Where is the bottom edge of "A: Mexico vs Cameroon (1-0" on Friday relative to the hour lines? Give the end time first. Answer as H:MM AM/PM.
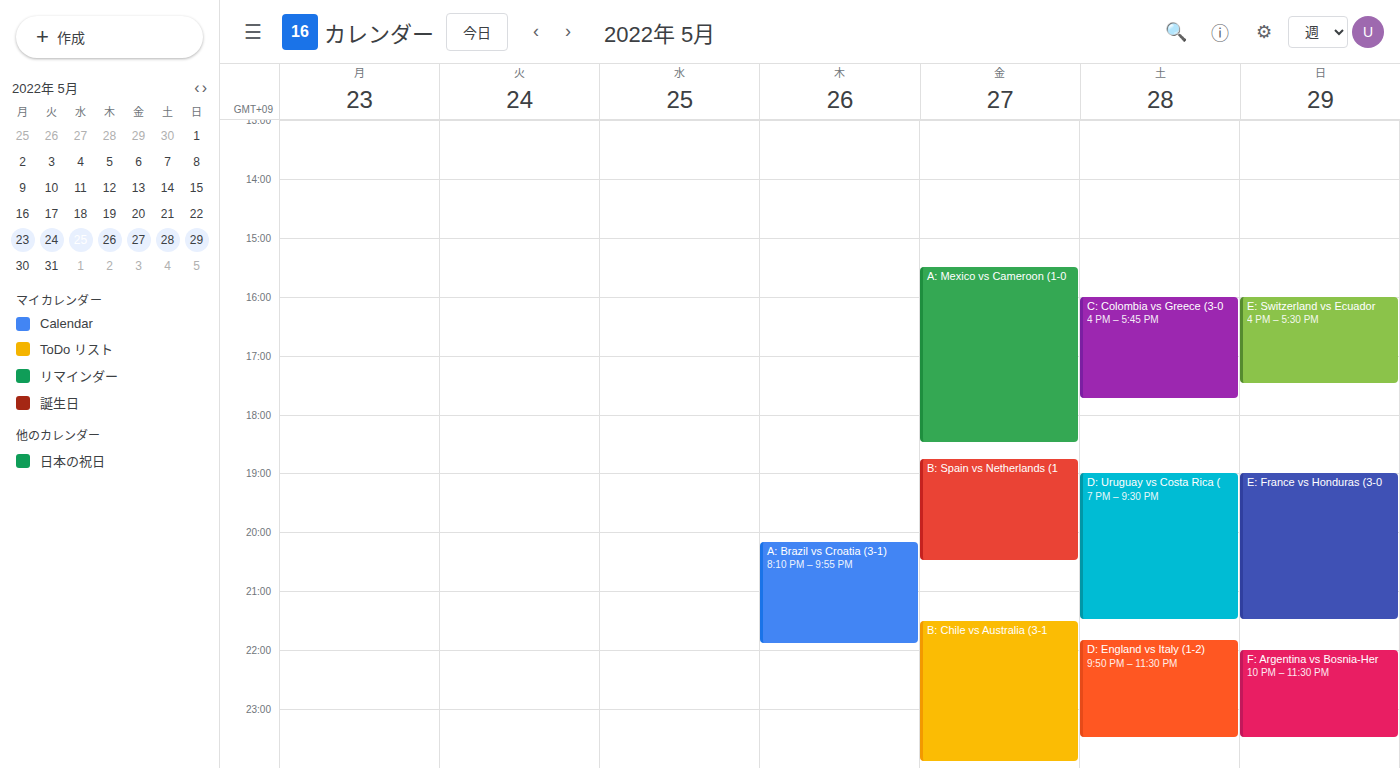
6:30 PM -- halfway between the 6 PM and 7 PM lines.